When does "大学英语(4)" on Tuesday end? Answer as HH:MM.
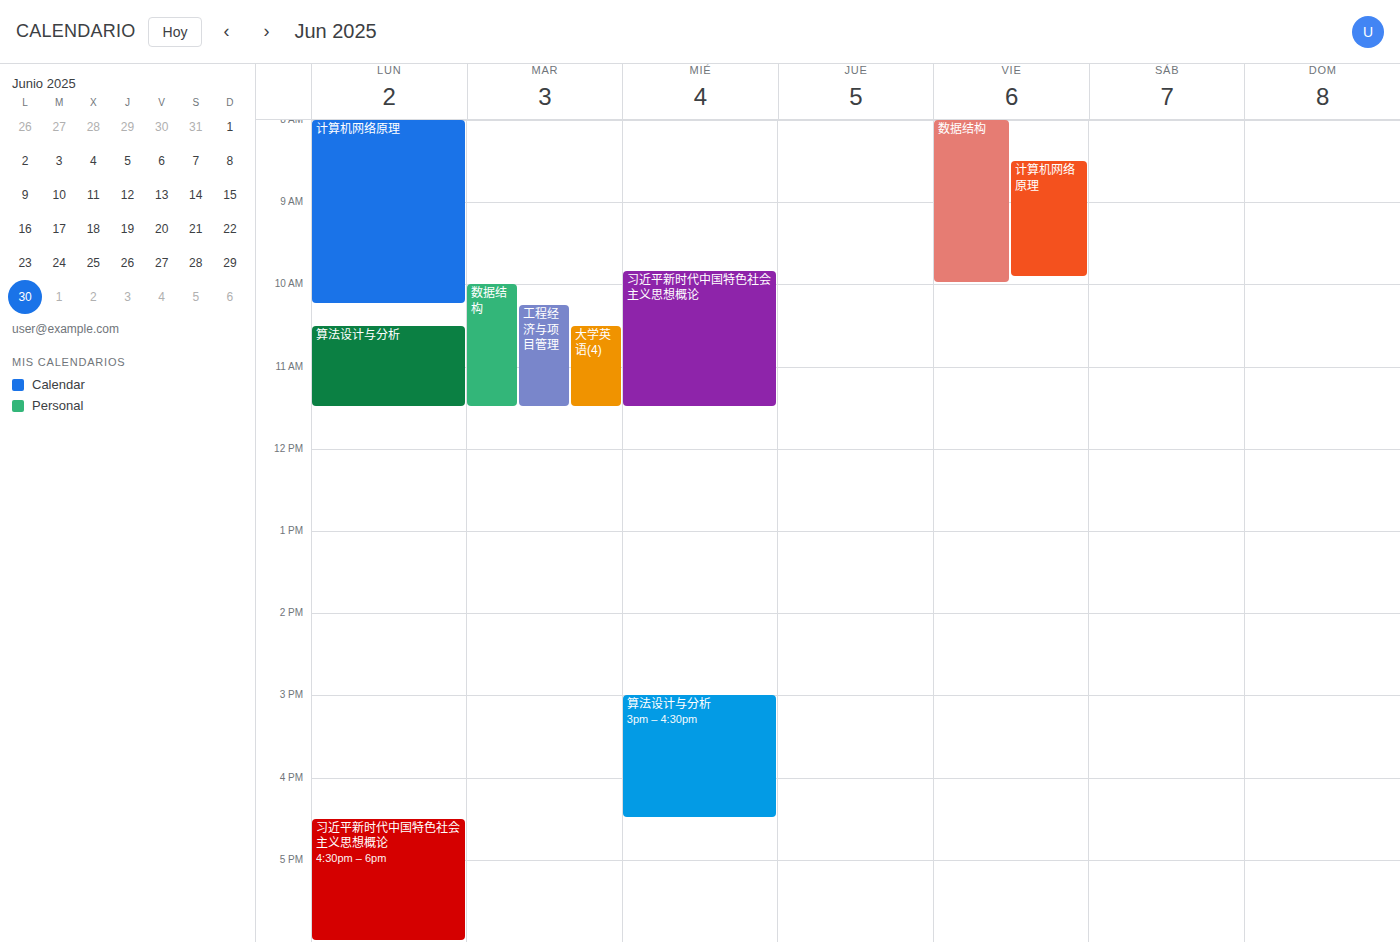
11:30